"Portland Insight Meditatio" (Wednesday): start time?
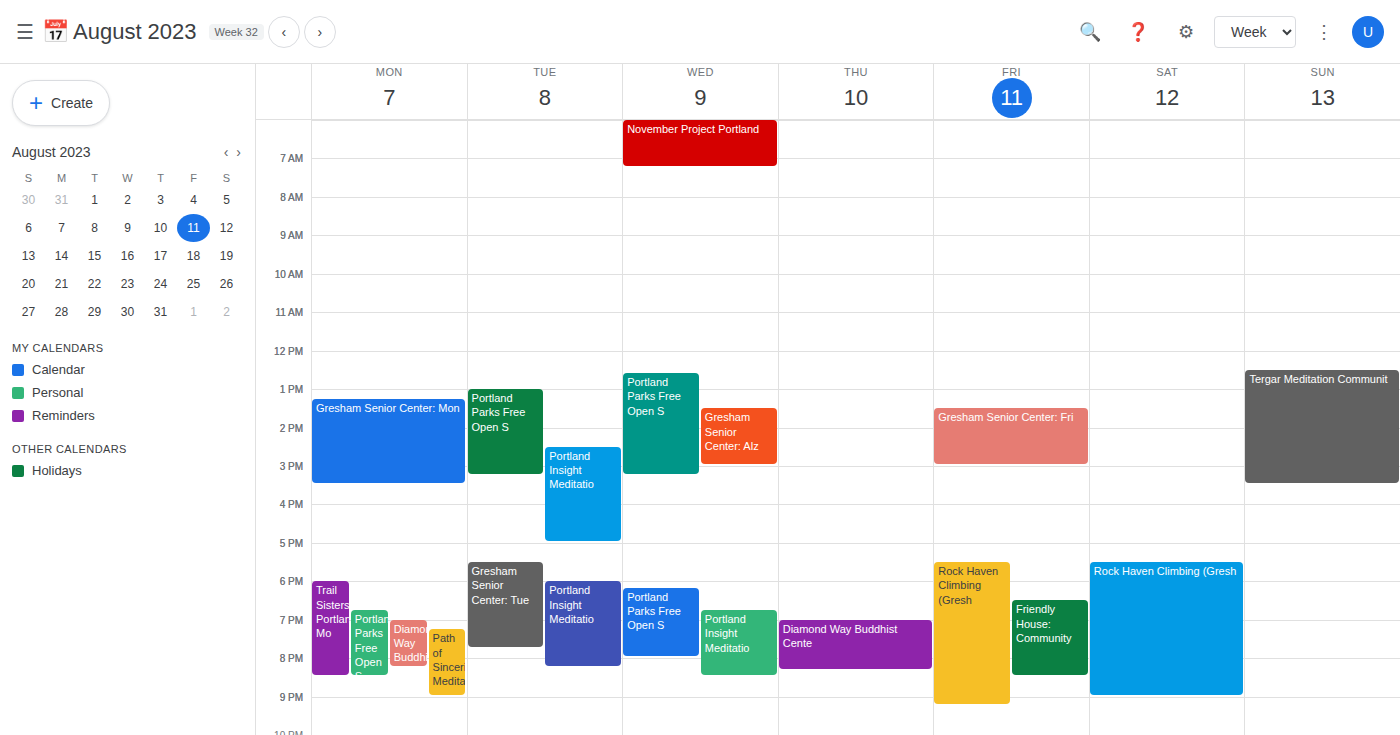
18:45